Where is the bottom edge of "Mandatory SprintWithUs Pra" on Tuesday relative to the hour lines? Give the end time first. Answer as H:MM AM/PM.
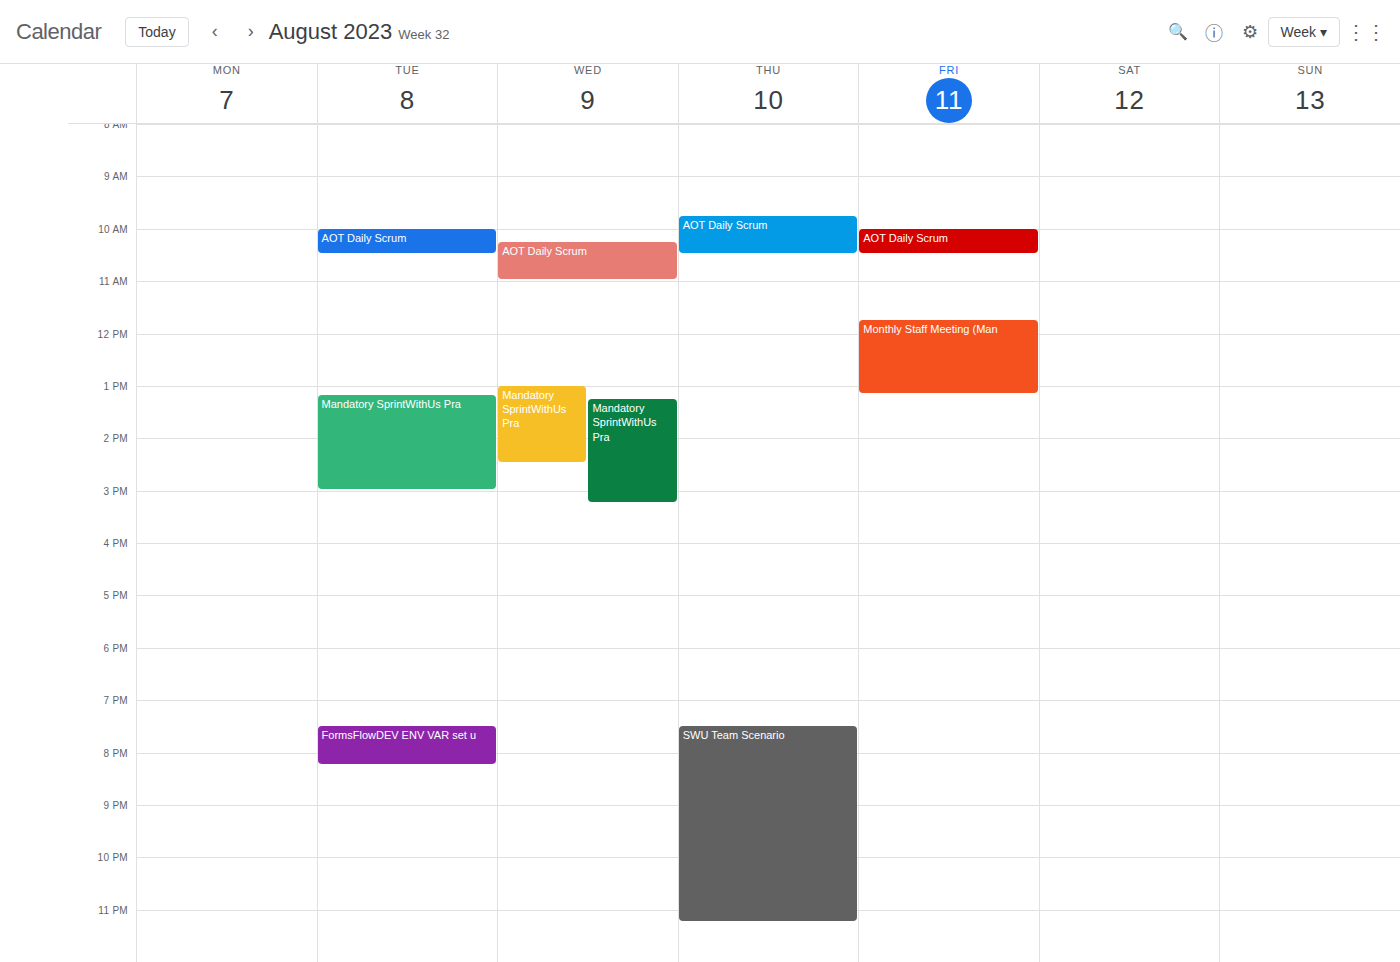
3:00 PM -- exactly on the 3 PM line.